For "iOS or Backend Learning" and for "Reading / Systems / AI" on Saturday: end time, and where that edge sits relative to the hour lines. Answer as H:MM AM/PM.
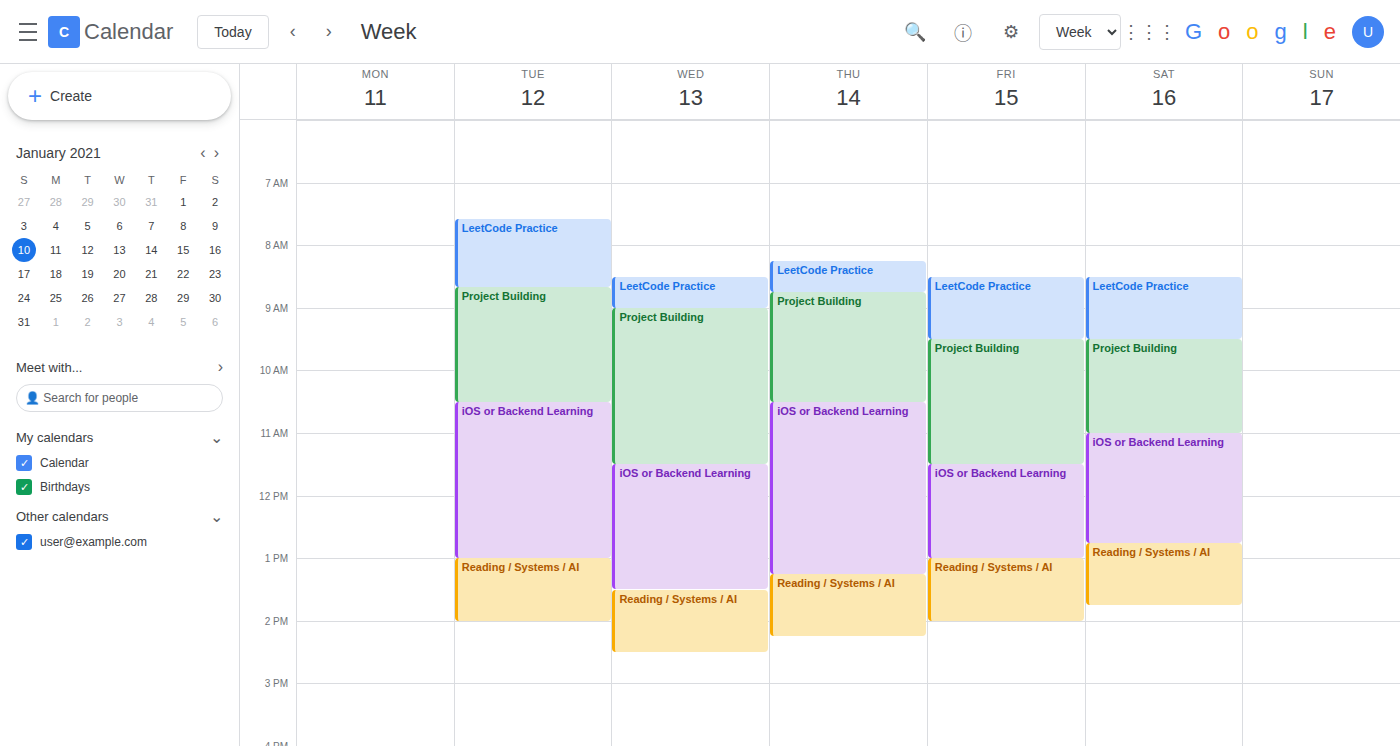
"iOS or Backend Learning": 12:45 PM, neither: three quarters of the way from the 12 PM line to the 1 PM line. "Reading / Systems / AI": 1:45 PM, neither: three quarters of the way from the 1 PM line to the 2 PM line.